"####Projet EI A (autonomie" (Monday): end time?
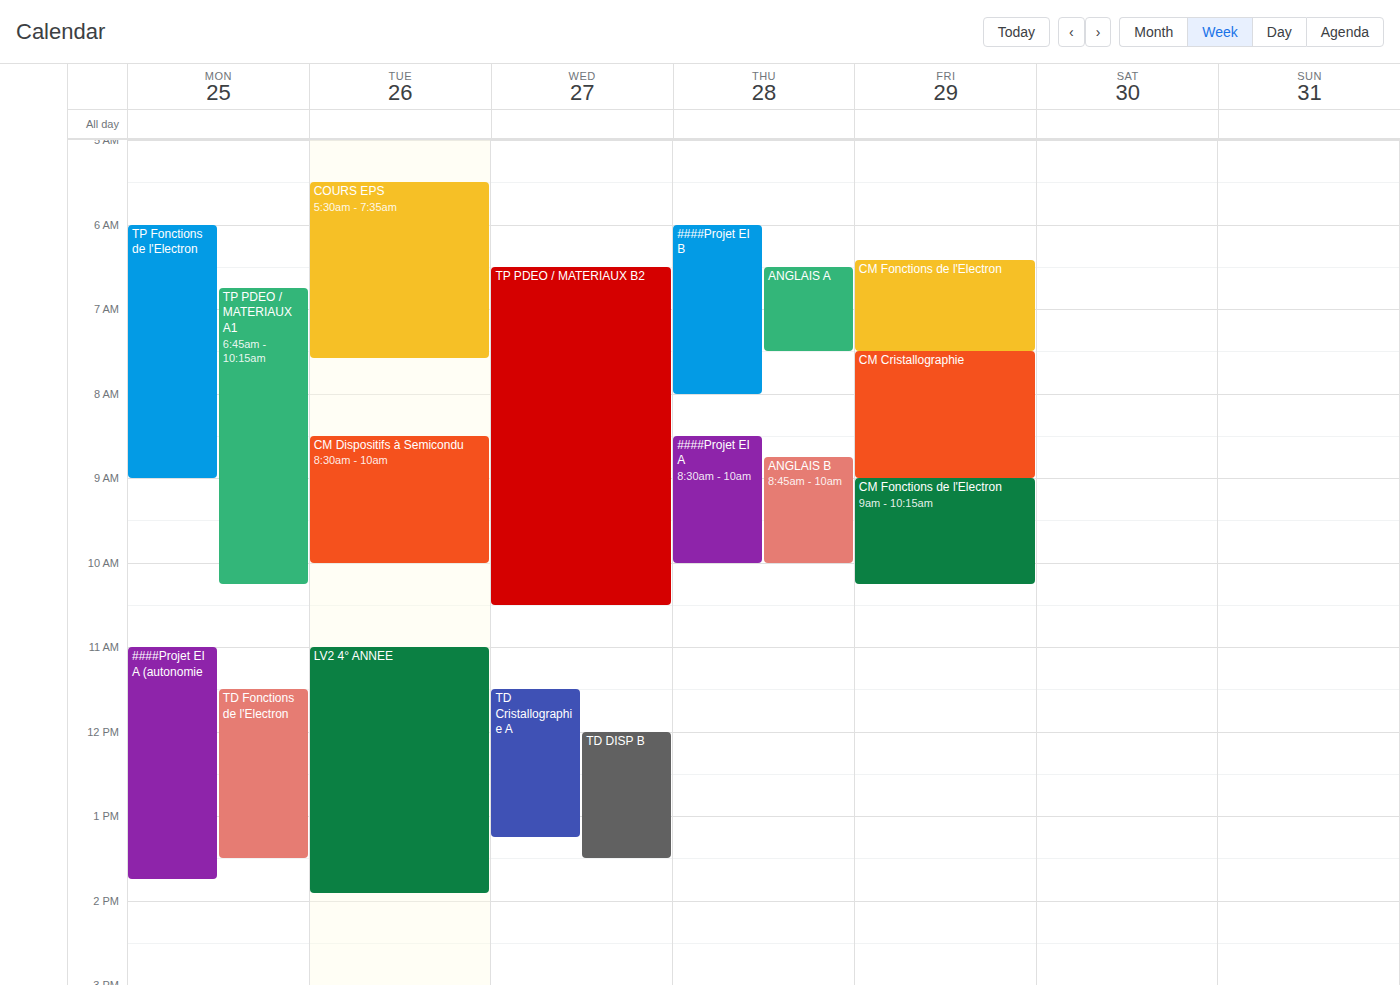
13:45